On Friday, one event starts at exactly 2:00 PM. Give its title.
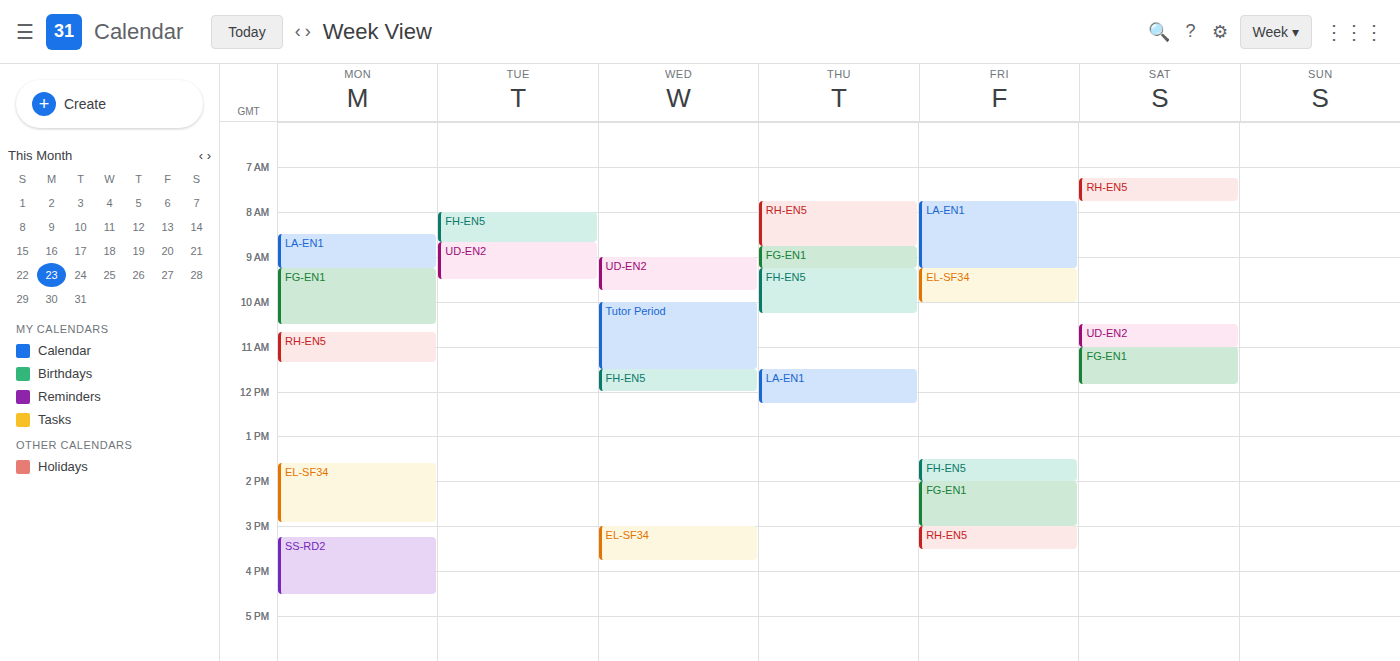
"FG-EN1"